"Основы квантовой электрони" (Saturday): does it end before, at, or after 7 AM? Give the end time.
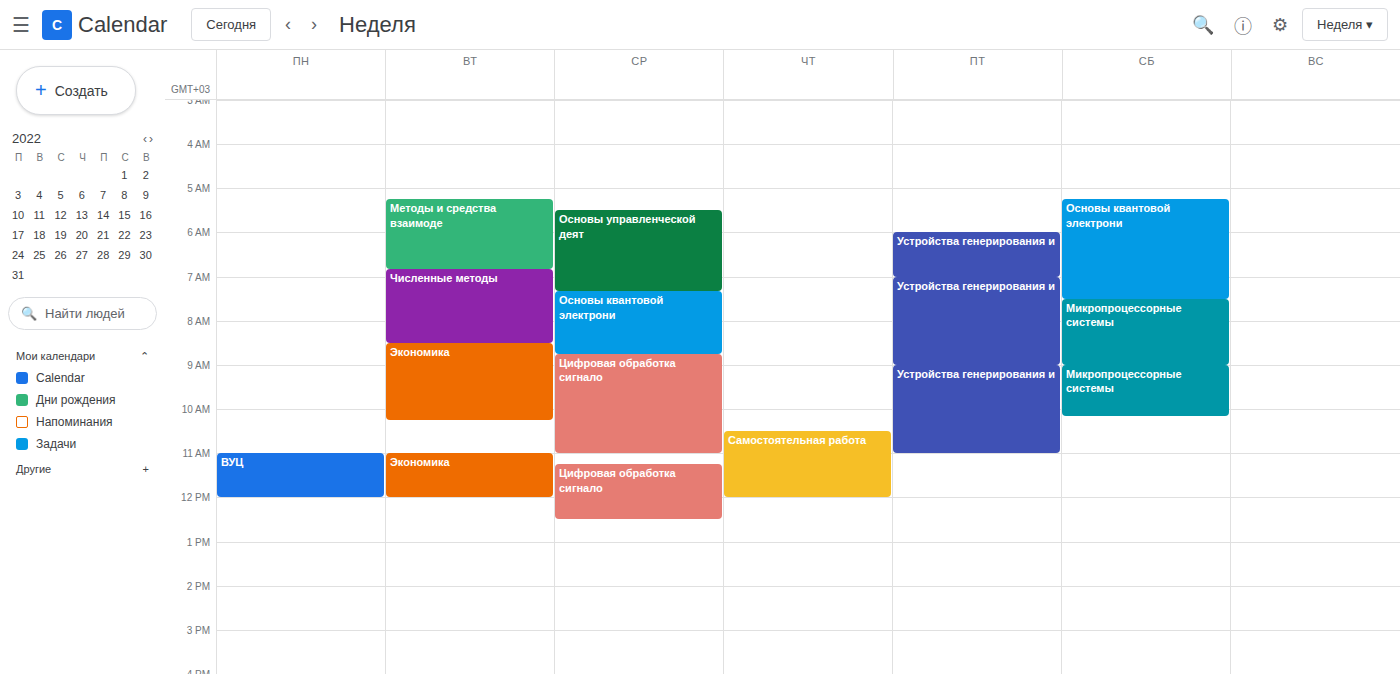
7:30 AM -- after 7 AM, 30 minutes below the 7 AM line.